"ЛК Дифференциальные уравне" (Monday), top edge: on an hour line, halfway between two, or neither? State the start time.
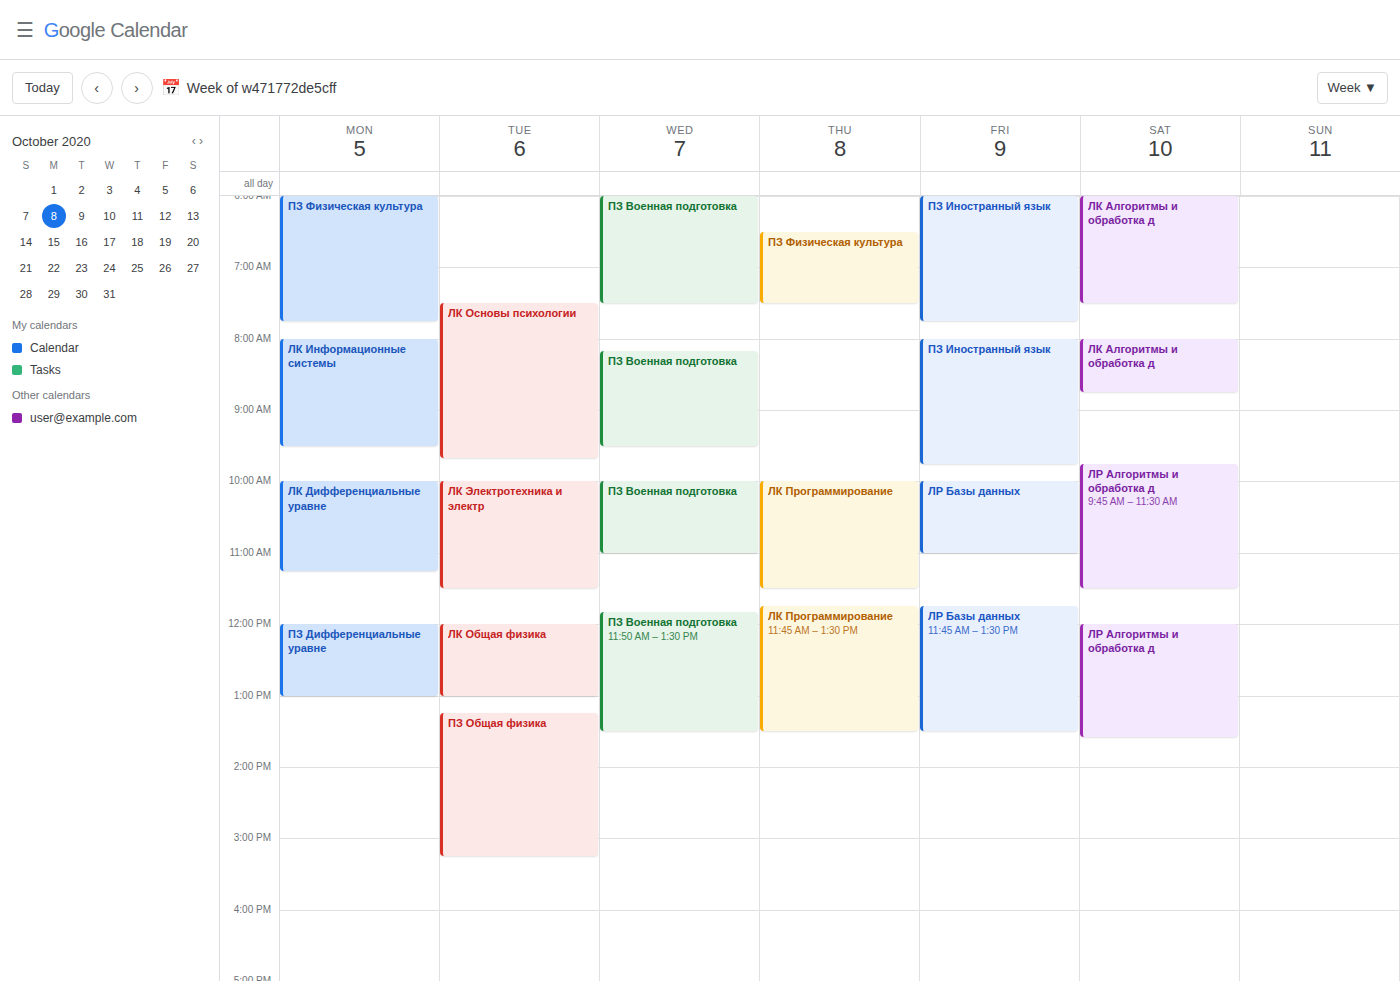
10:00 AM -- exactly on the 10 AM line.